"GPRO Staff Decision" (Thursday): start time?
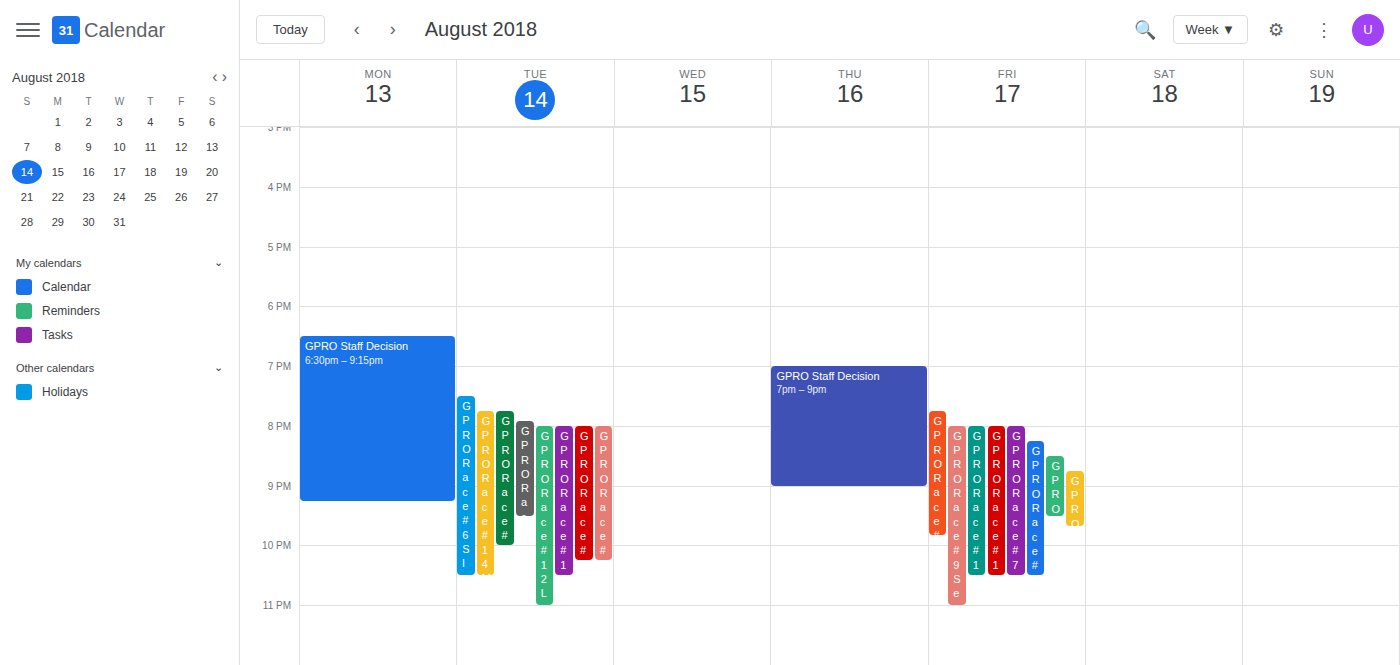
19:00